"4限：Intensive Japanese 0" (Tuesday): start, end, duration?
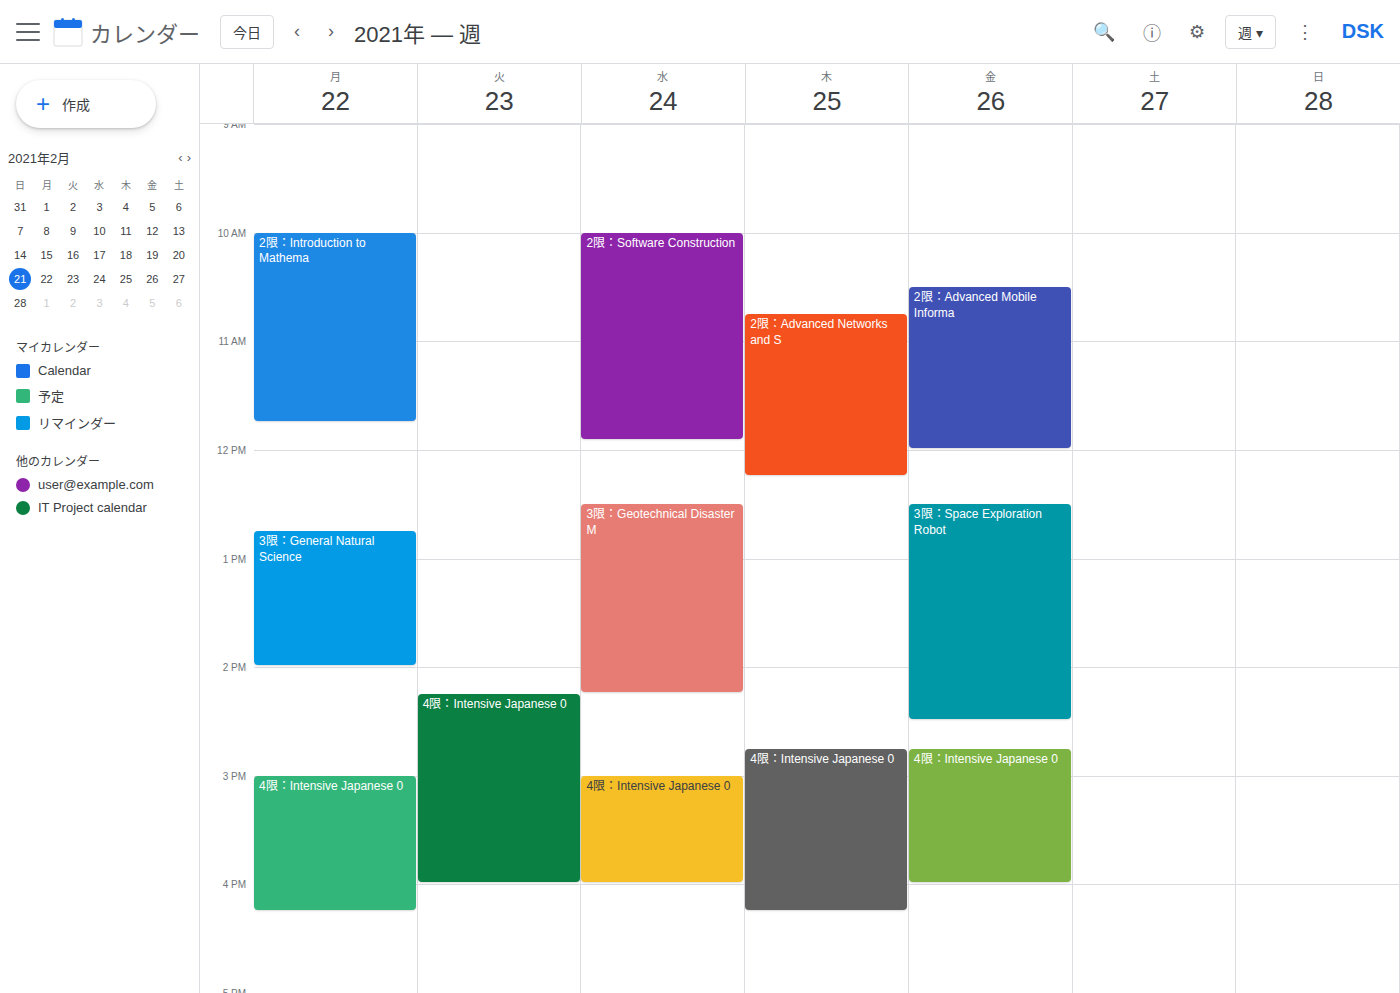
2:15 PM to 4:00 PM, 1 hour 45 minutes